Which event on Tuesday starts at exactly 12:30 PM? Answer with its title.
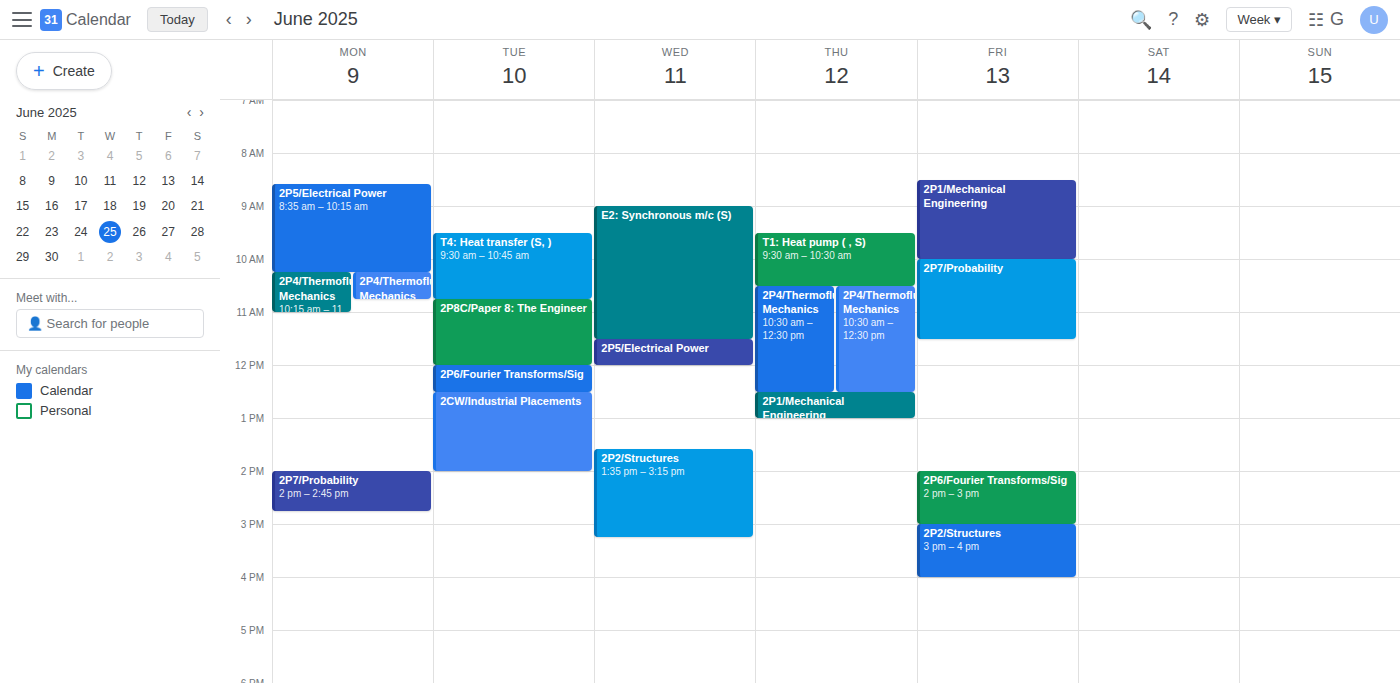
"2CW/Industrial Placements"